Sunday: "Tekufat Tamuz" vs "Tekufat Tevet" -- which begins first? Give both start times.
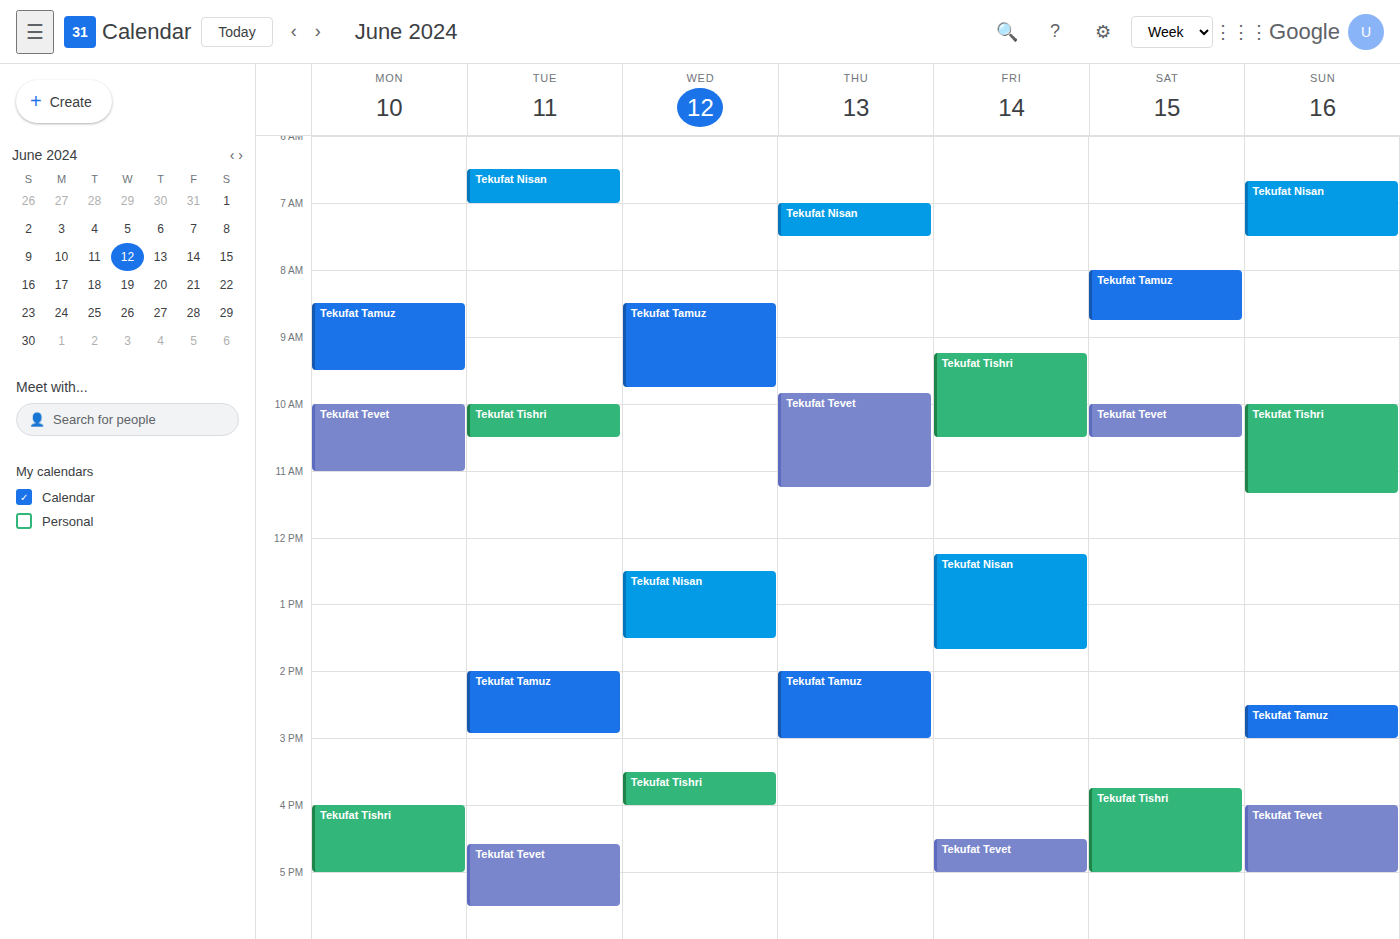
"Tekufat Tamuz" 2:30 PM; "Tekufat Tevet" 4:00 PM.